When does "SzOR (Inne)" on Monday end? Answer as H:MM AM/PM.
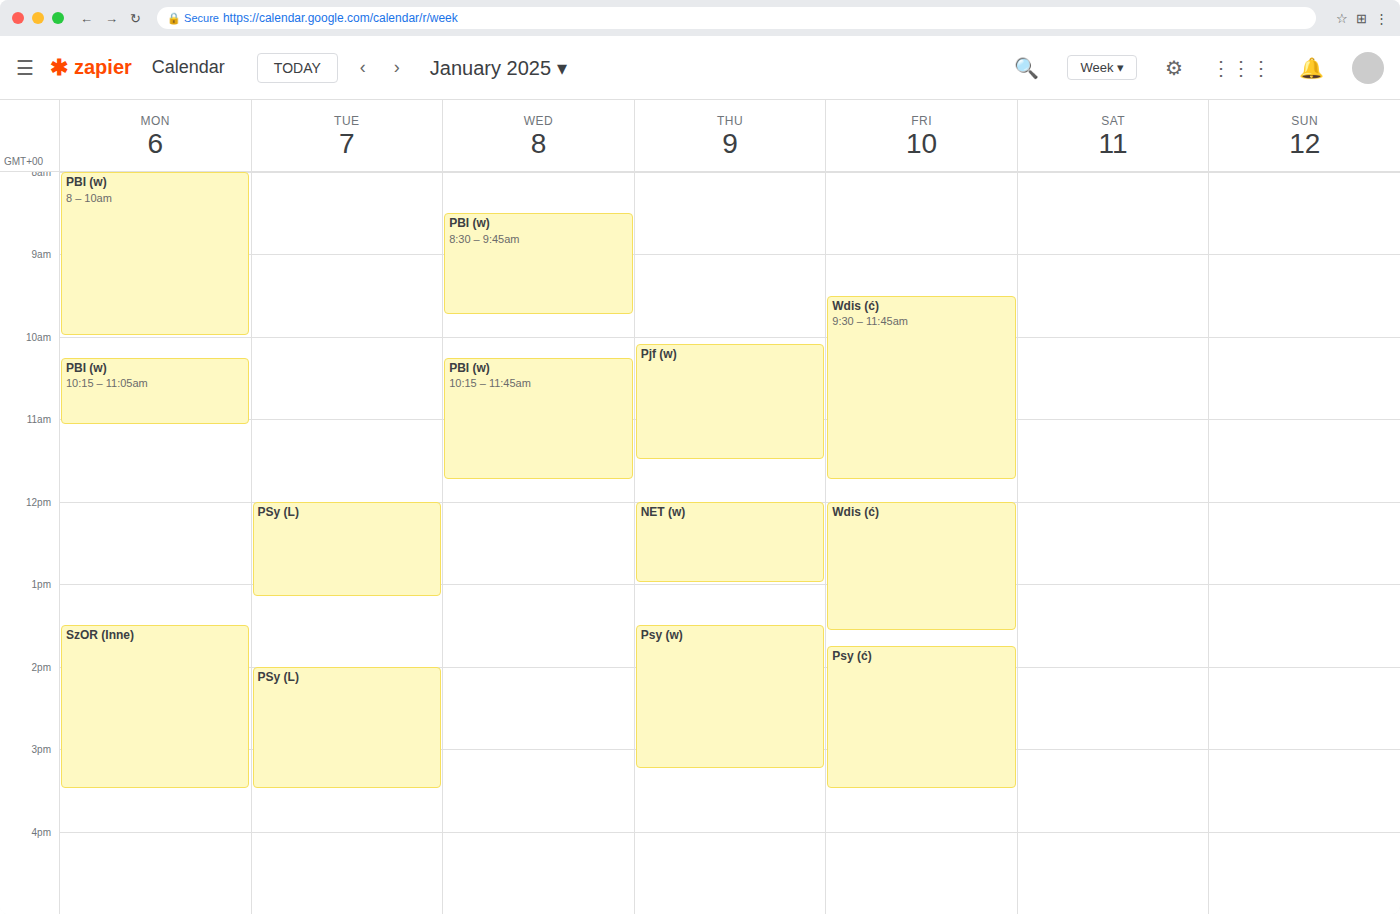
3:30 PM